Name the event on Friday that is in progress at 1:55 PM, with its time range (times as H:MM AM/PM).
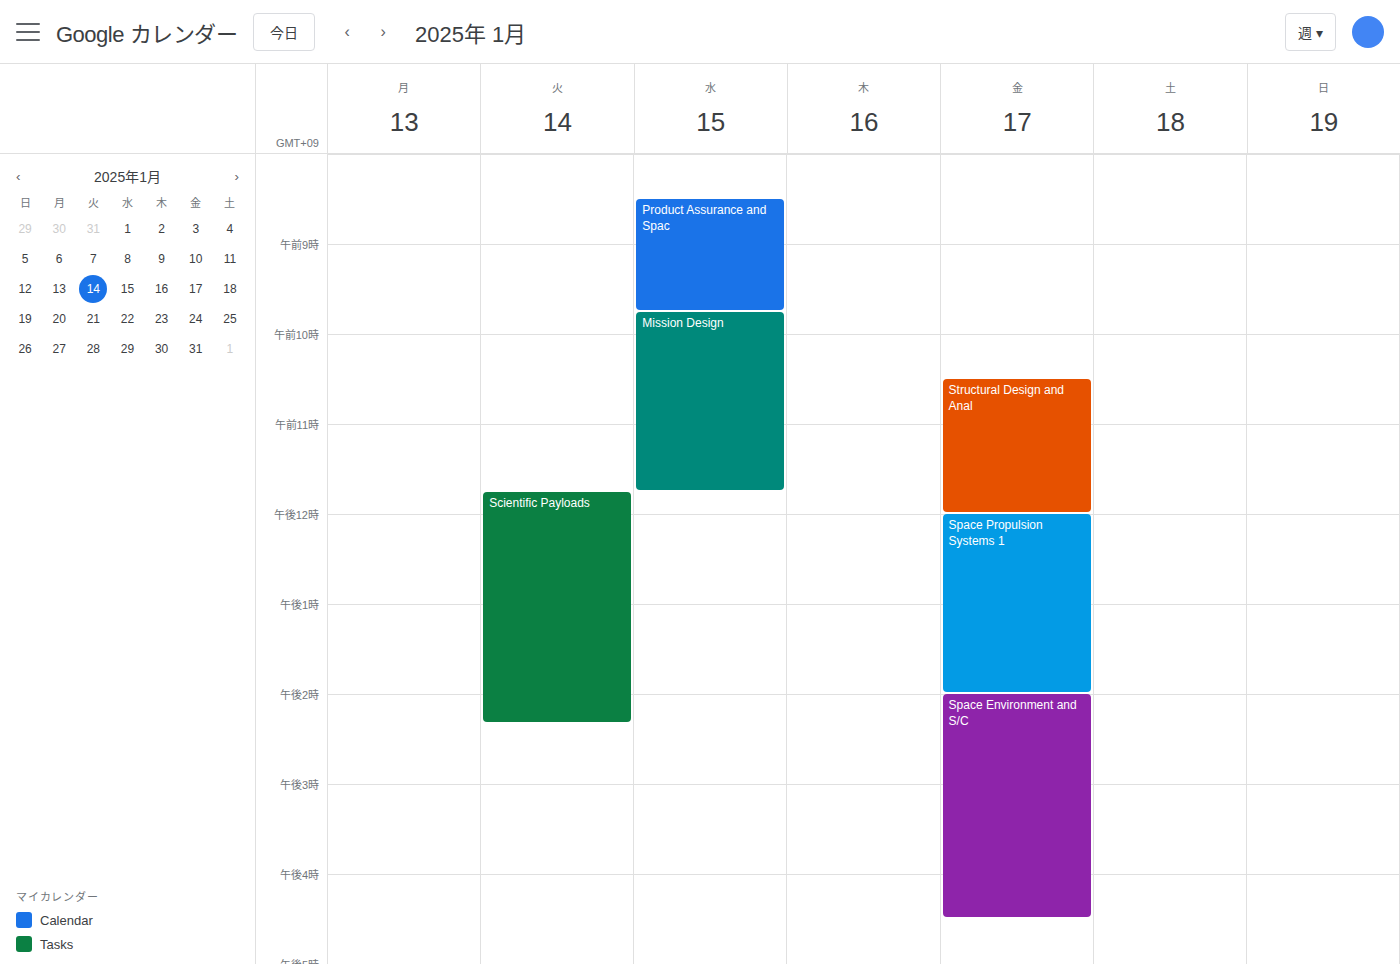
"Space Propulsion Systems 1", 12:00 PM to 2:00 PM